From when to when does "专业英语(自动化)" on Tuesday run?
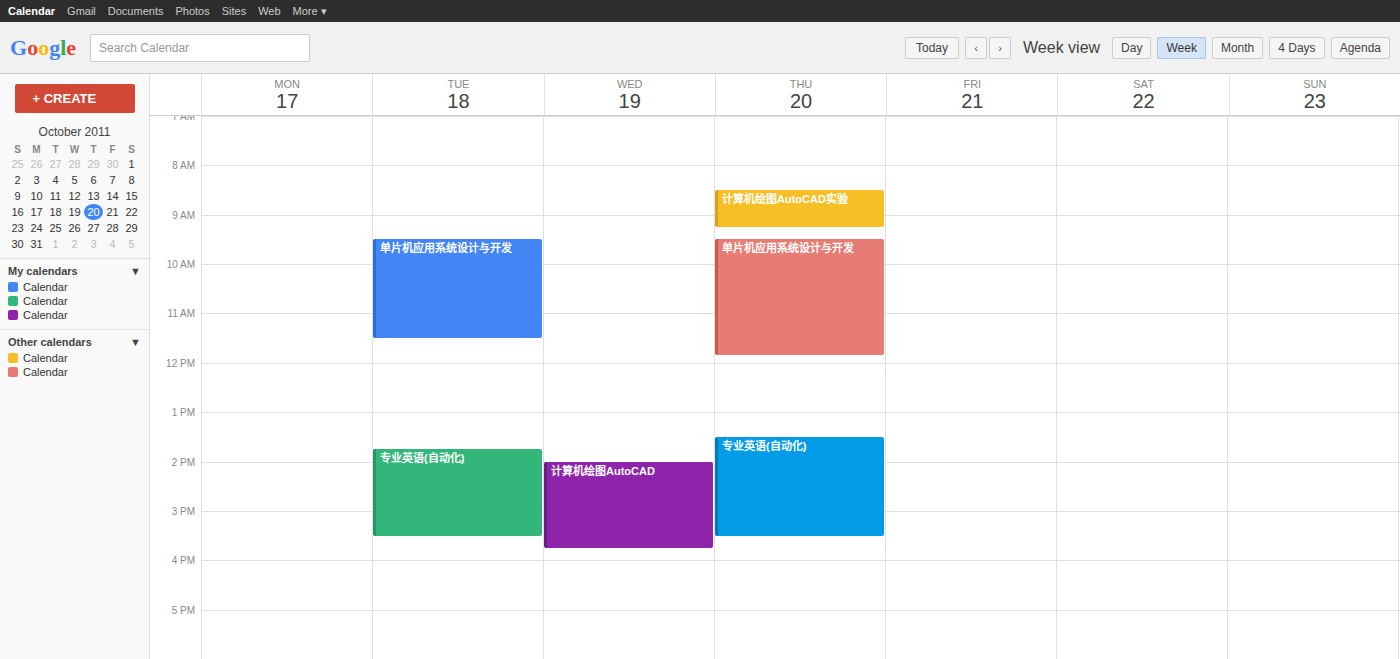
1:45 PM to 3:30 PM